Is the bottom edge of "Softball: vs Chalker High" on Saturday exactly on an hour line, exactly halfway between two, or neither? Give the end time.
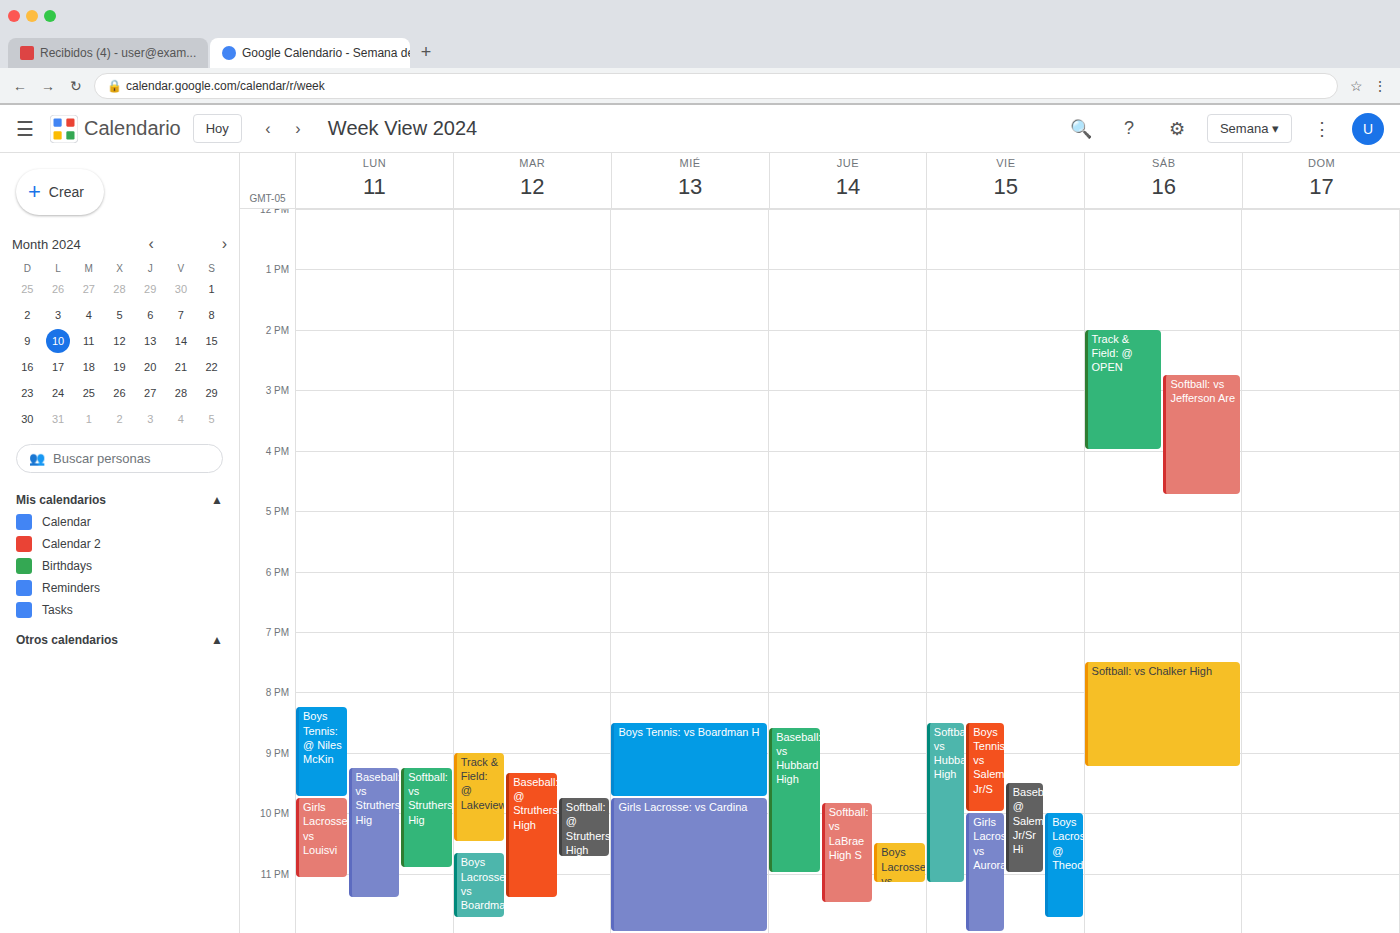
9:15 PM -- neither: a quarter of the way from the 9 PM line to the 10 PM line.